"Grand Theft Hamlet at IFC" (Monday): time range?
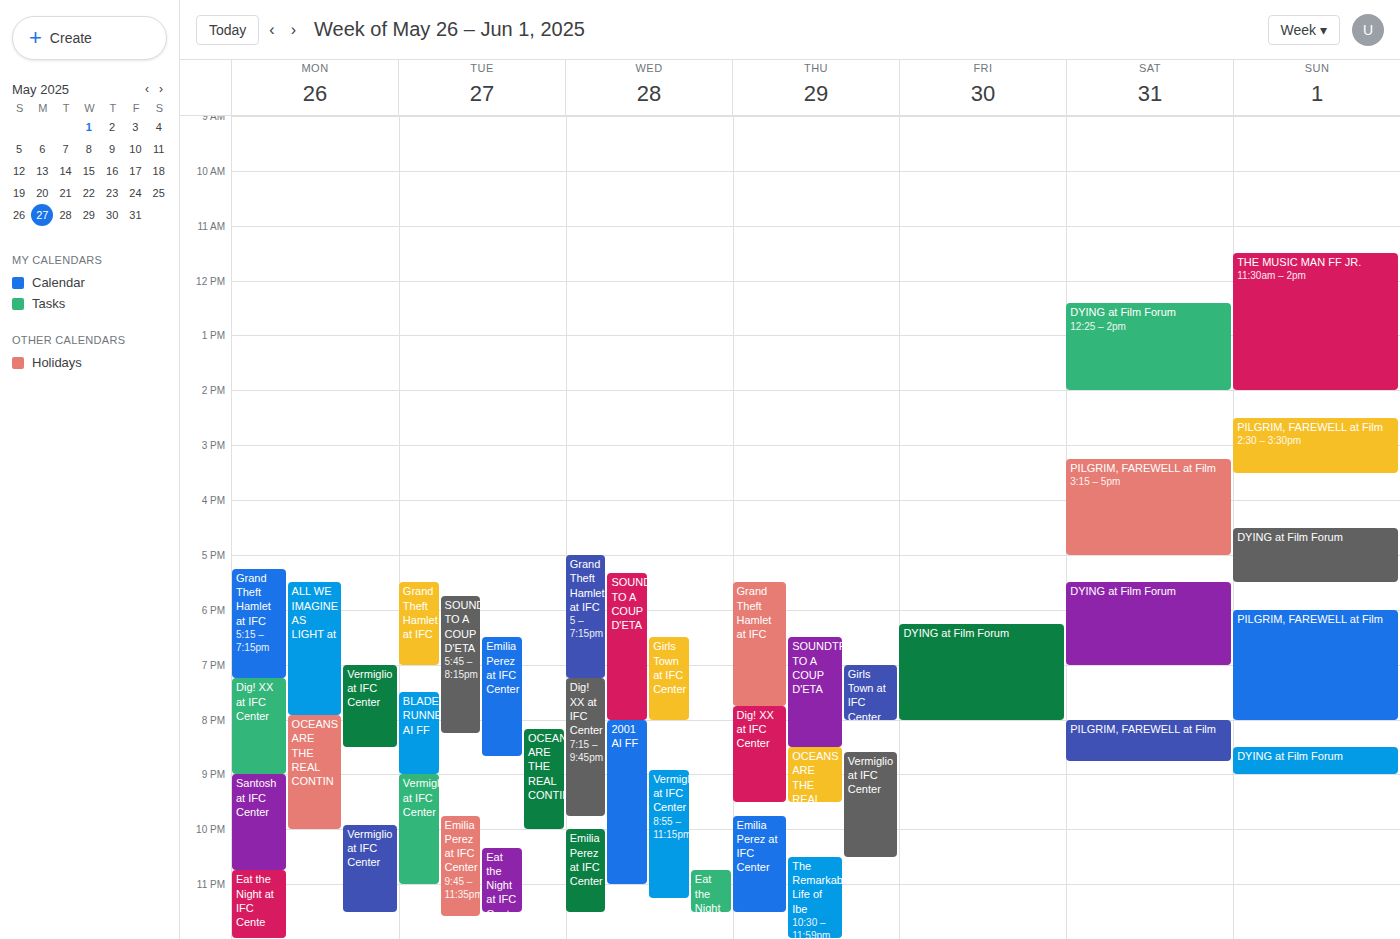
5:15 PM to 7:15 PM